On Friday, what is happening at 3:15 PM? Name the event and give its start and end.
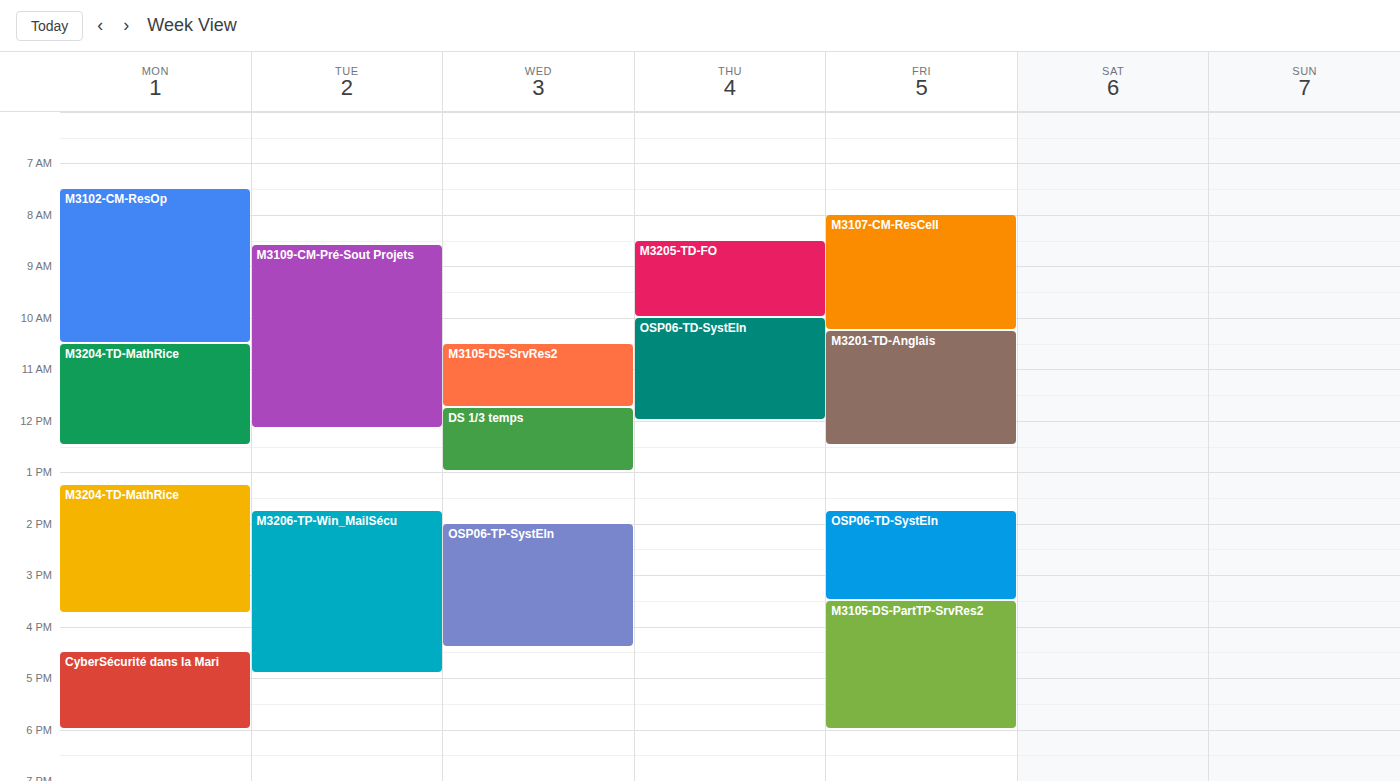
"OSP06-TD-SystEln", 1:45 PM to 3:30 PM